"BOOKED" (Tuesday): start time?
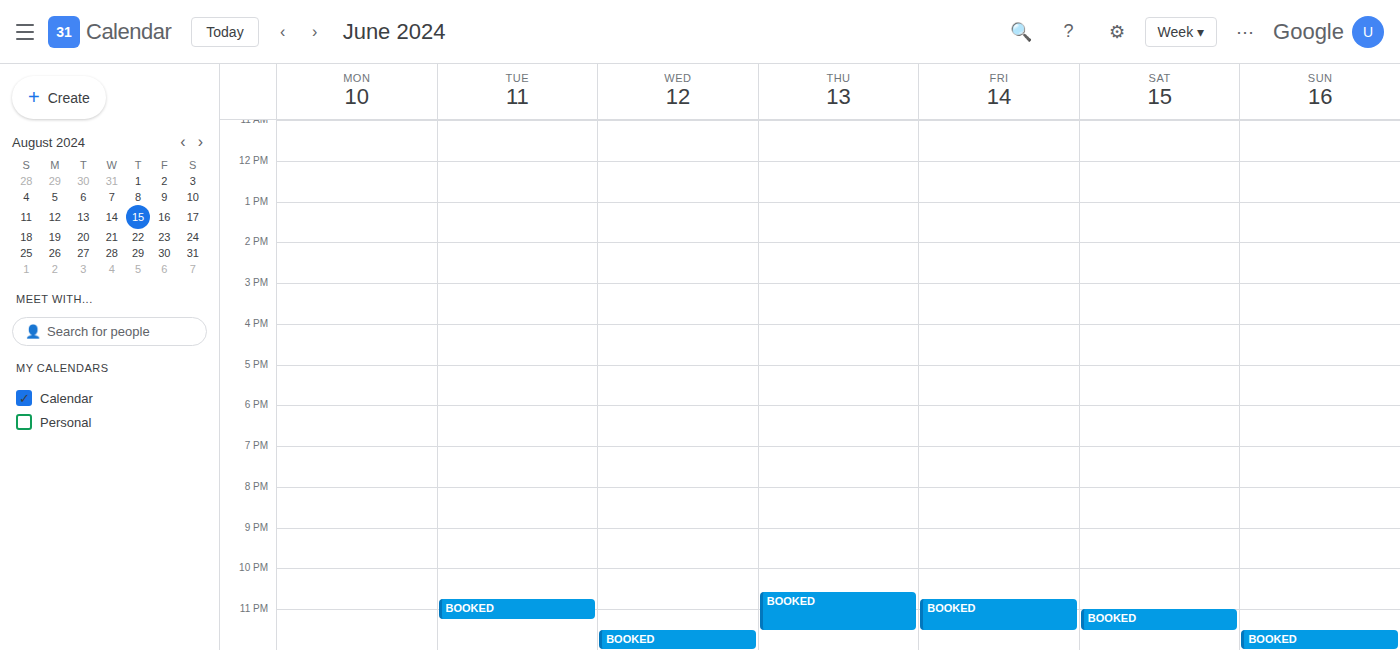
10:45 PM